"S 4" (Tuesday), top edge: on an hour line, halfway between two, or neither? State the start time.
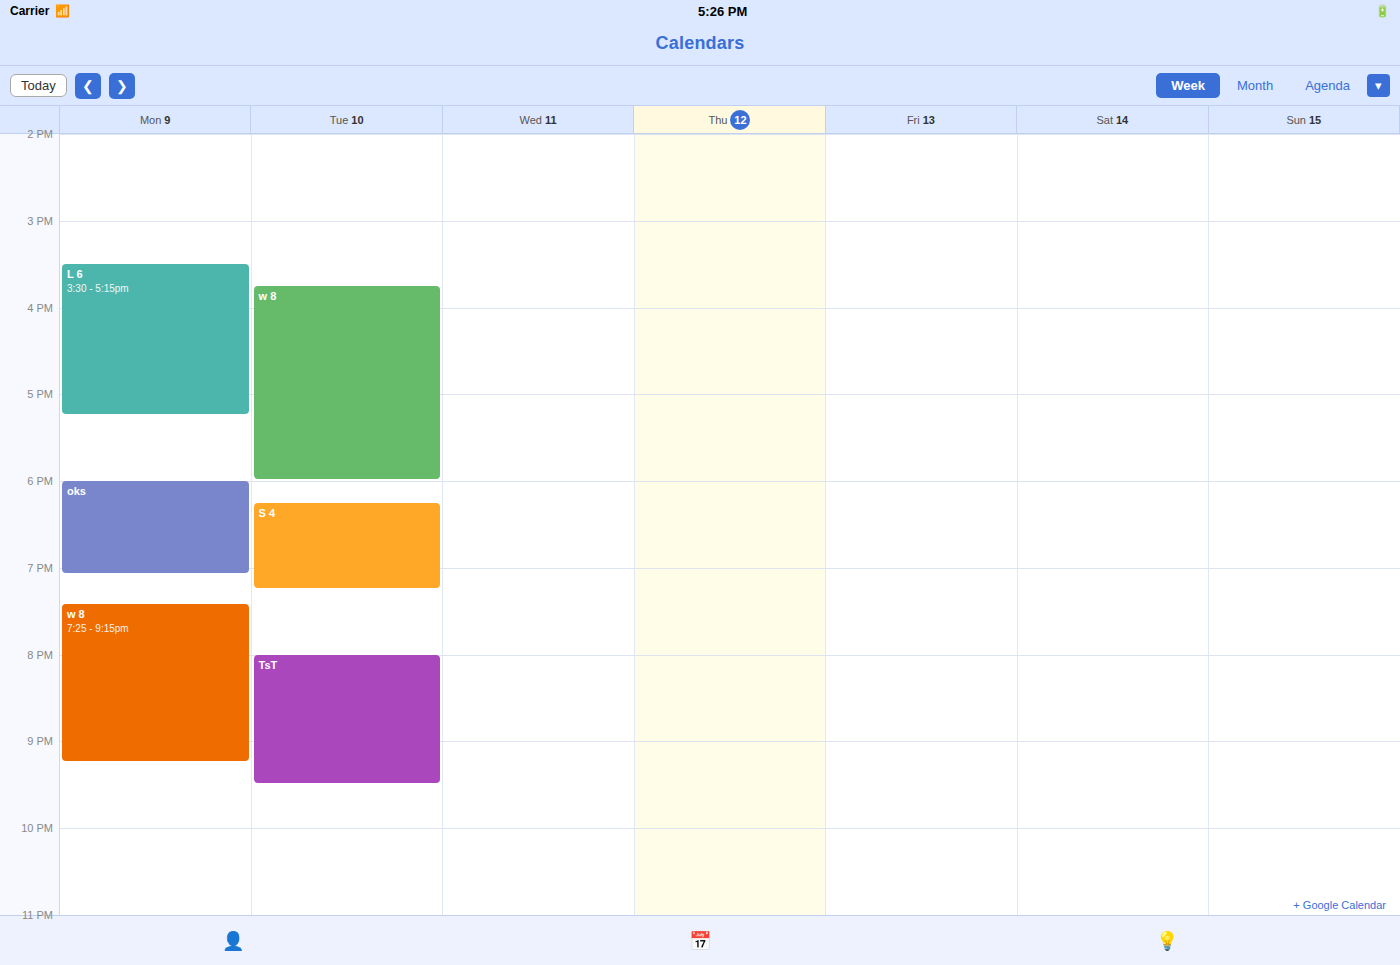
6:15 PM -- neither: a quarter of the way from the 6 PM line to the 7 PM line.